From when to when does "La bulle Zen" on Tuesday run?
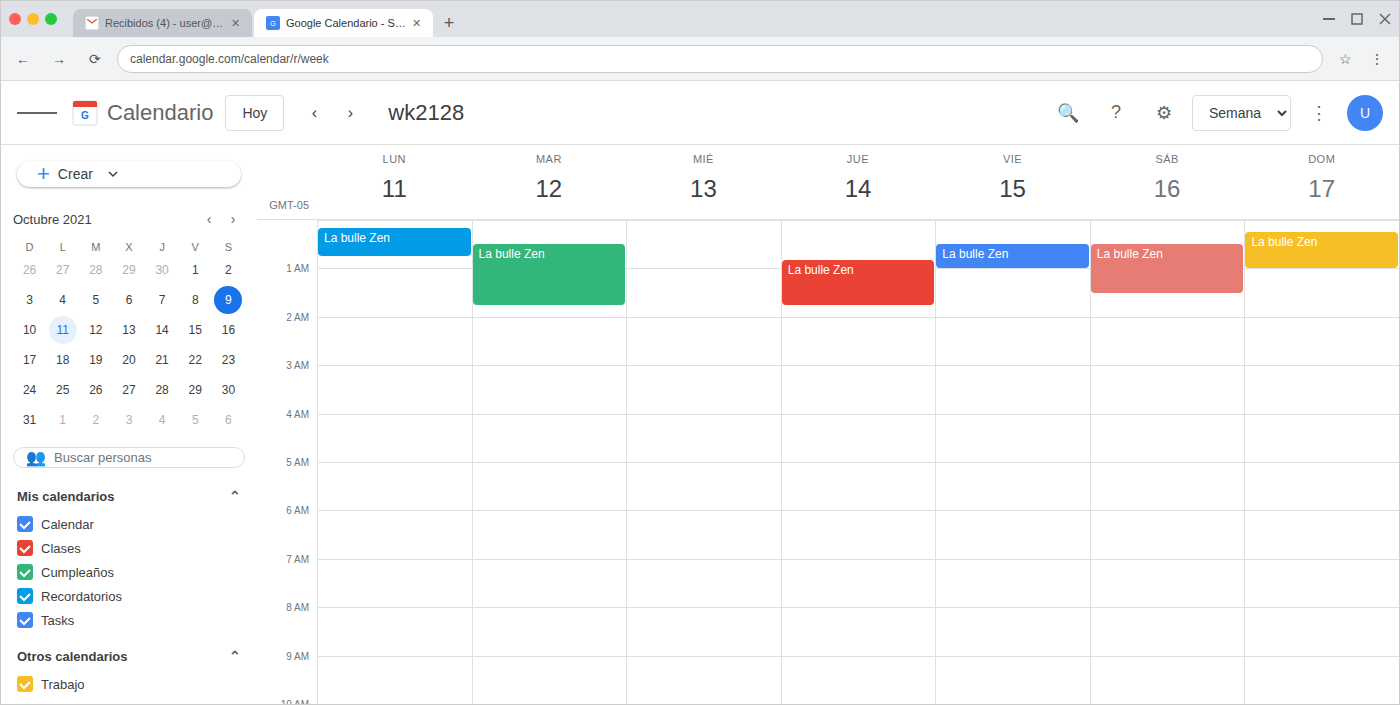
12:30 AM to 1:45 AM